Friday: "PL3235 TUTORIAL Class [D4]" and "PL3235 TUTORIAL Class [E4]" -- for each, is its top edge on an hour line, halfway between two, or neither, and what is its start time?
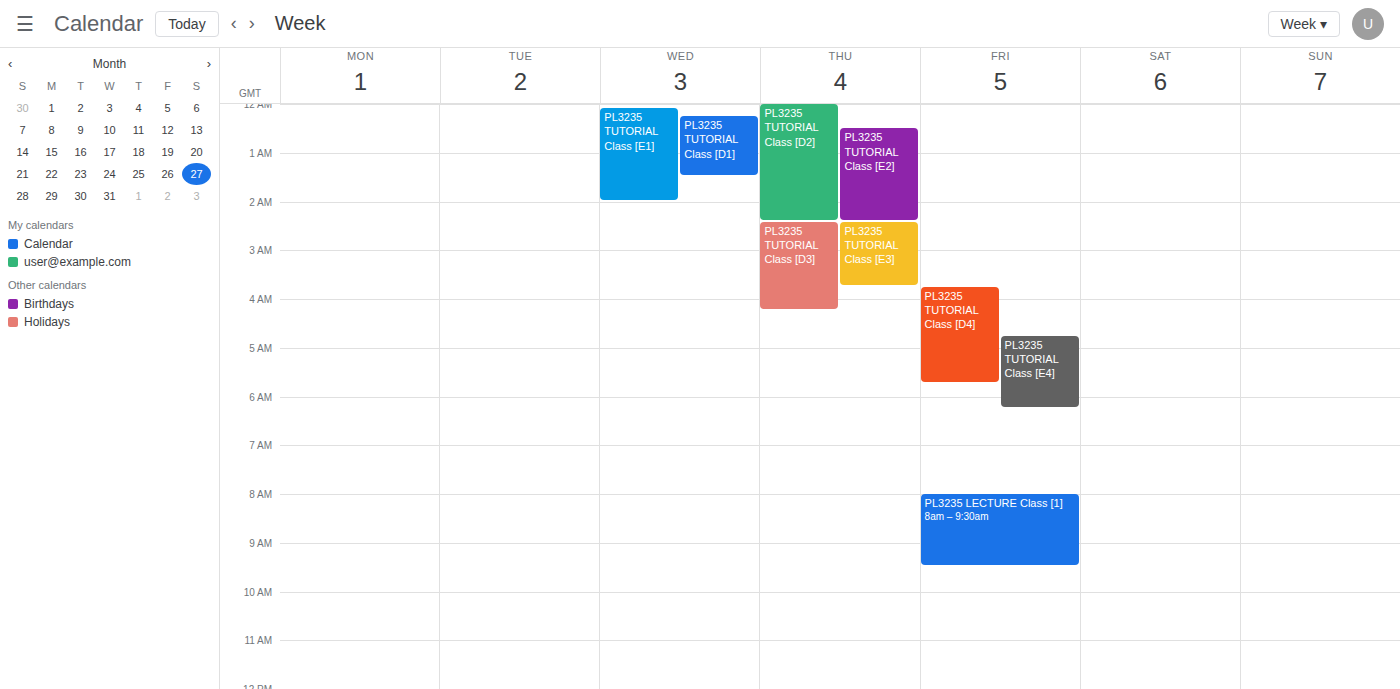
"PL3235 TUTORIAL Class [D4]": 3:45 AM, neither: three quarters of the way from the 3 AM line to the 4 AM line. "PL3235 TUTORIAL Class [E4]": 4:45 AM, neither: three quarters of the way from the 4 AM line to the 5 AM line.